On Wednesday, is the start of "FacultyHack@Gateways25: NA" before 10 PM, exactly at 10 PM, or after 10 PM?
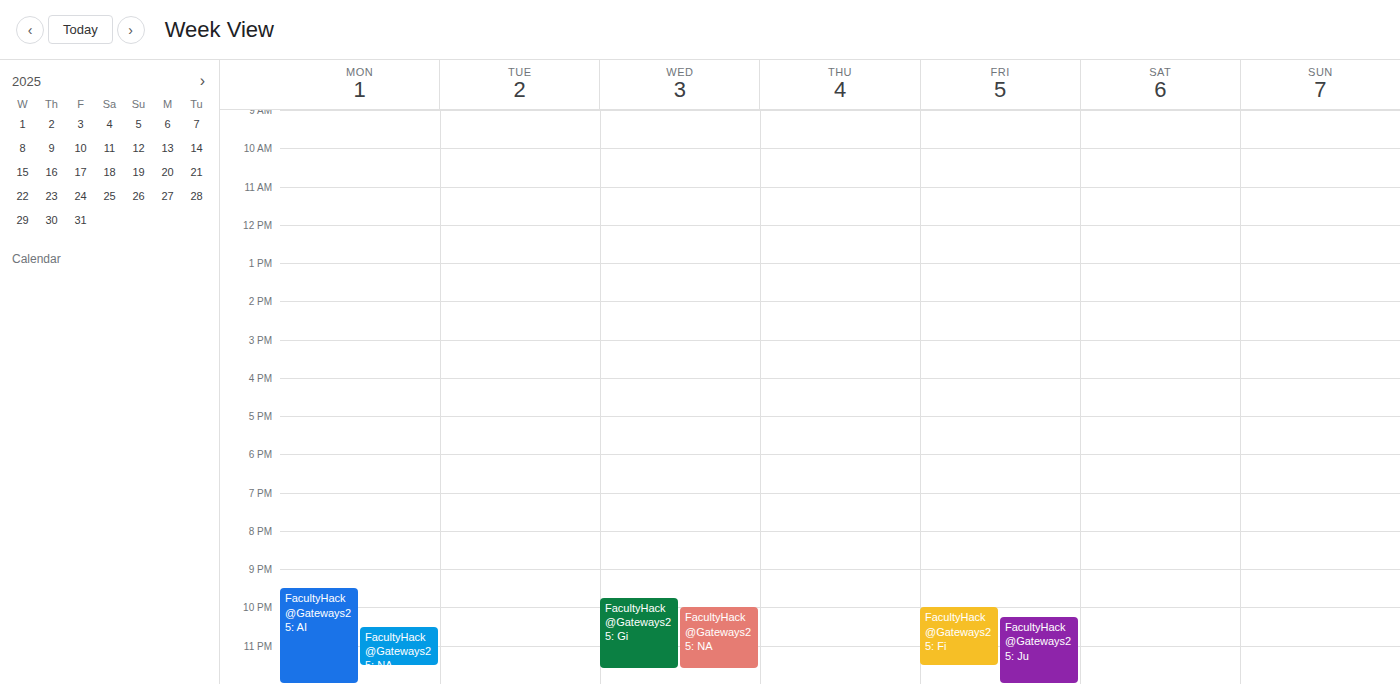
10:00 PM -- exactly at 10 PM, on the 10 PM line.